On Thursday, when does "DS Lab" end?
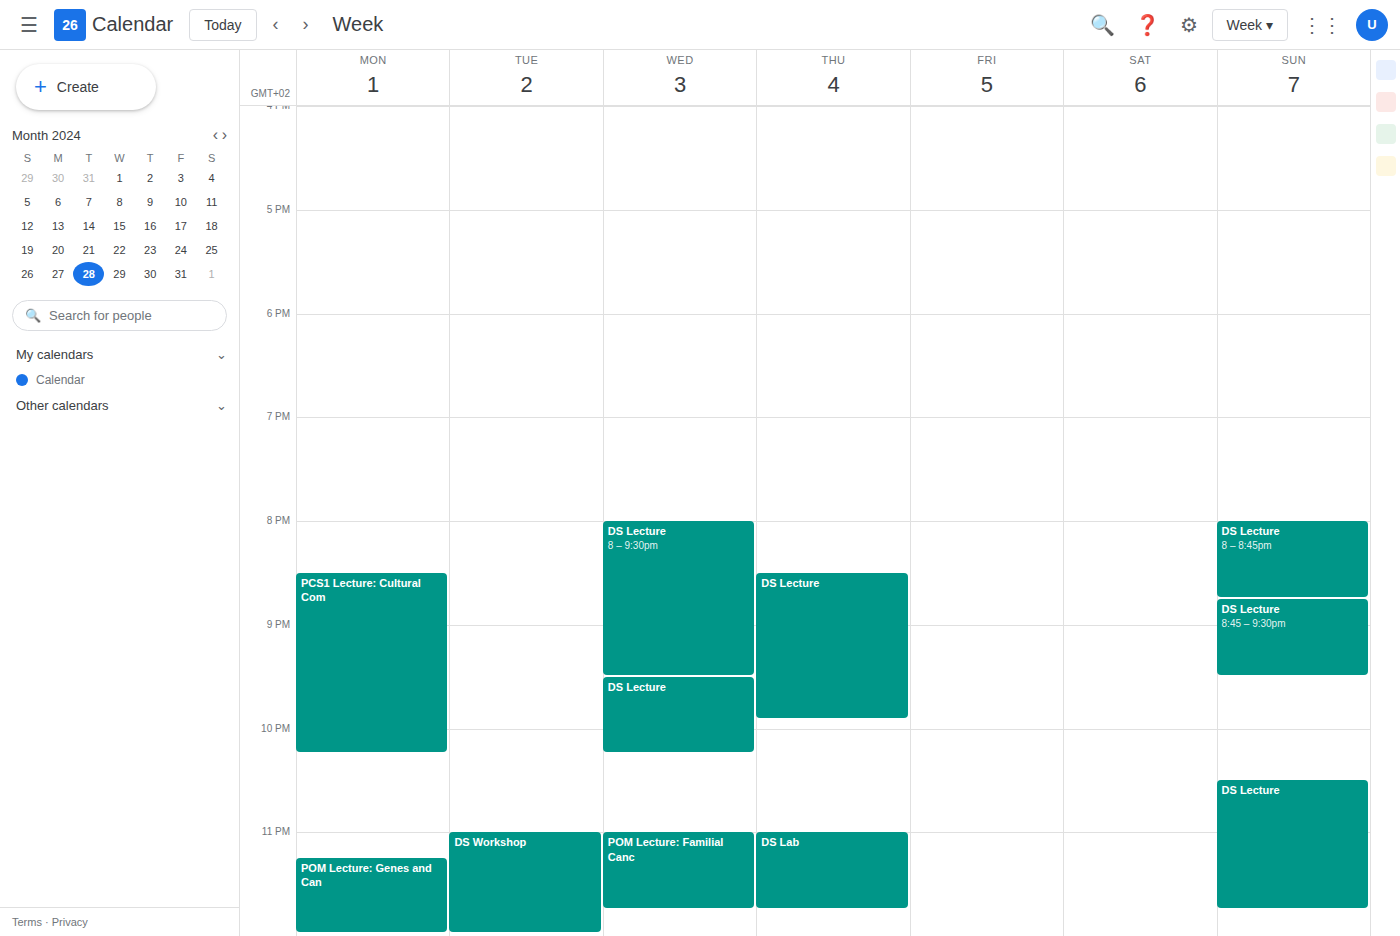
11:45 PM